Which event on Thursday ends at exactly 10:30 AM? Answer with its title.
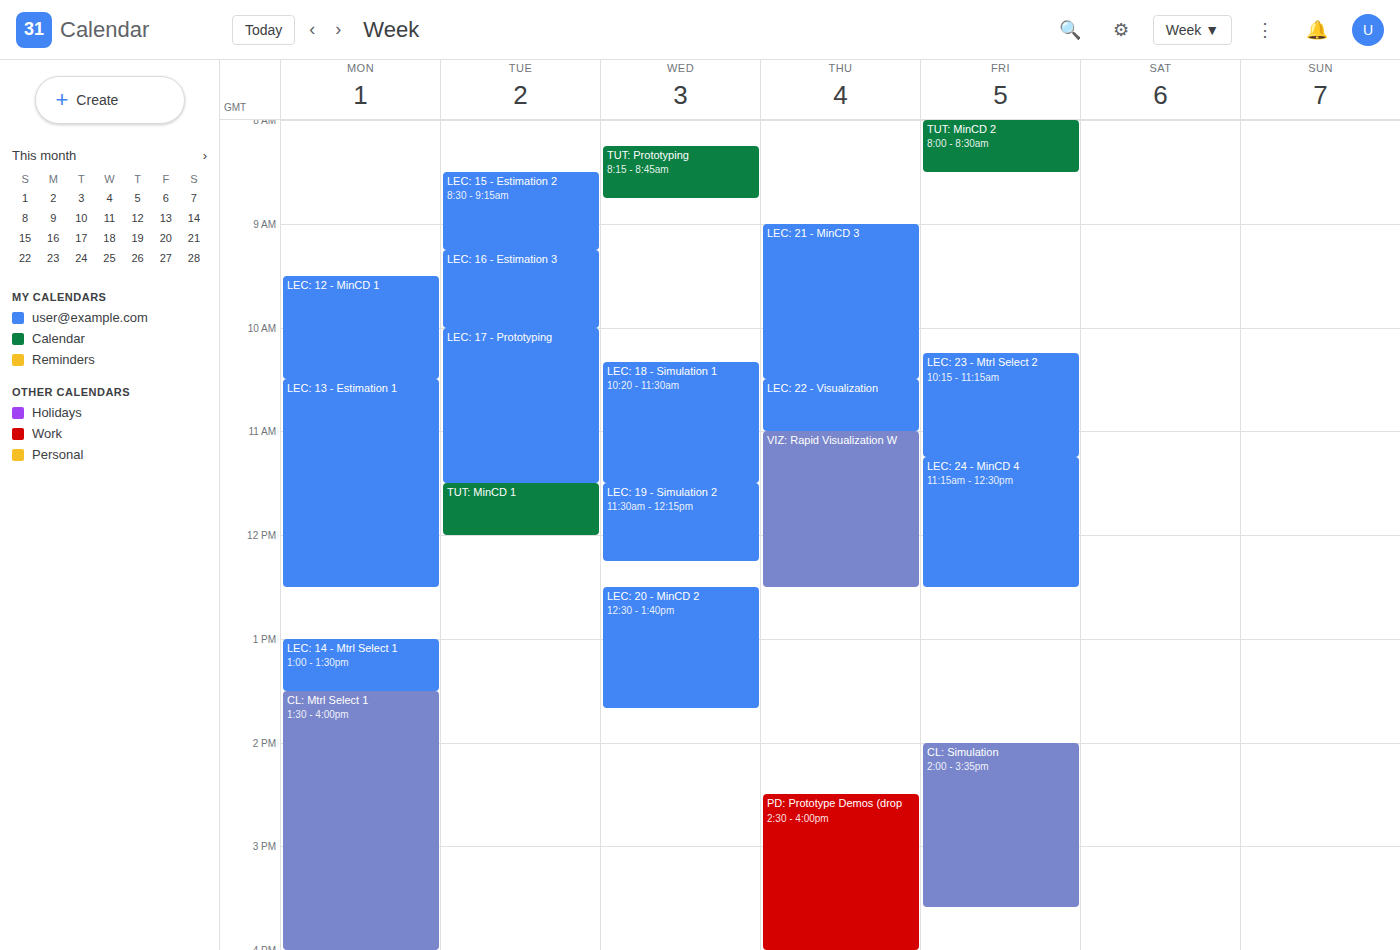
"LEC: 21 - MinCD 3"